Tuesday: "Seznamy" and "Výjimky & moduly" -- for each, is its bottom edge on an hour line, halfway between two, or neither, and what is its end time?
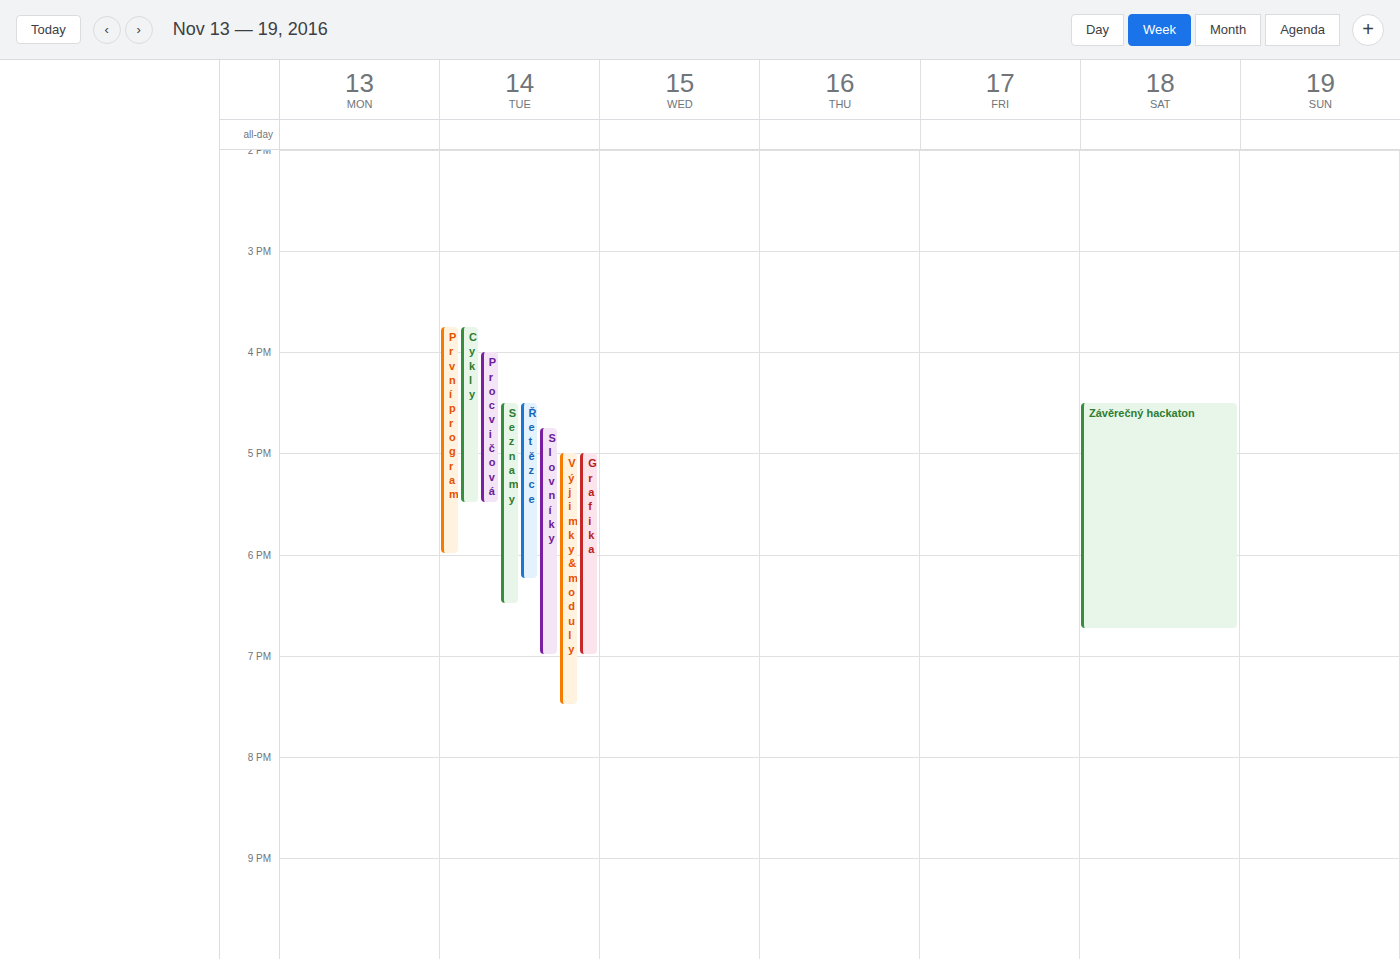
"Seznamy": 6:30 PM, halfway between the 6 PM and 7 PM lines. "Výjimky & moduly": 7:30 PM, halfway between the 7 PM and 8 PM lines.